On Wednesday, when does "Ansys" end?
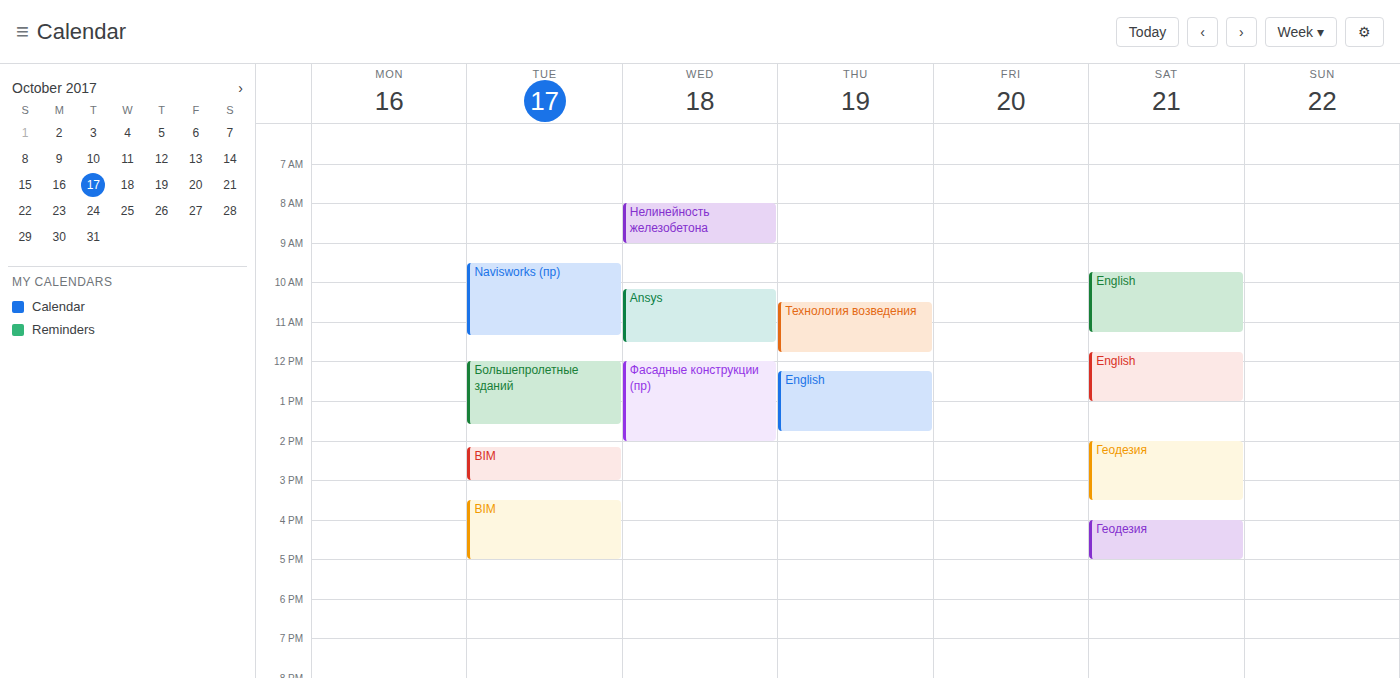
11:30 AM